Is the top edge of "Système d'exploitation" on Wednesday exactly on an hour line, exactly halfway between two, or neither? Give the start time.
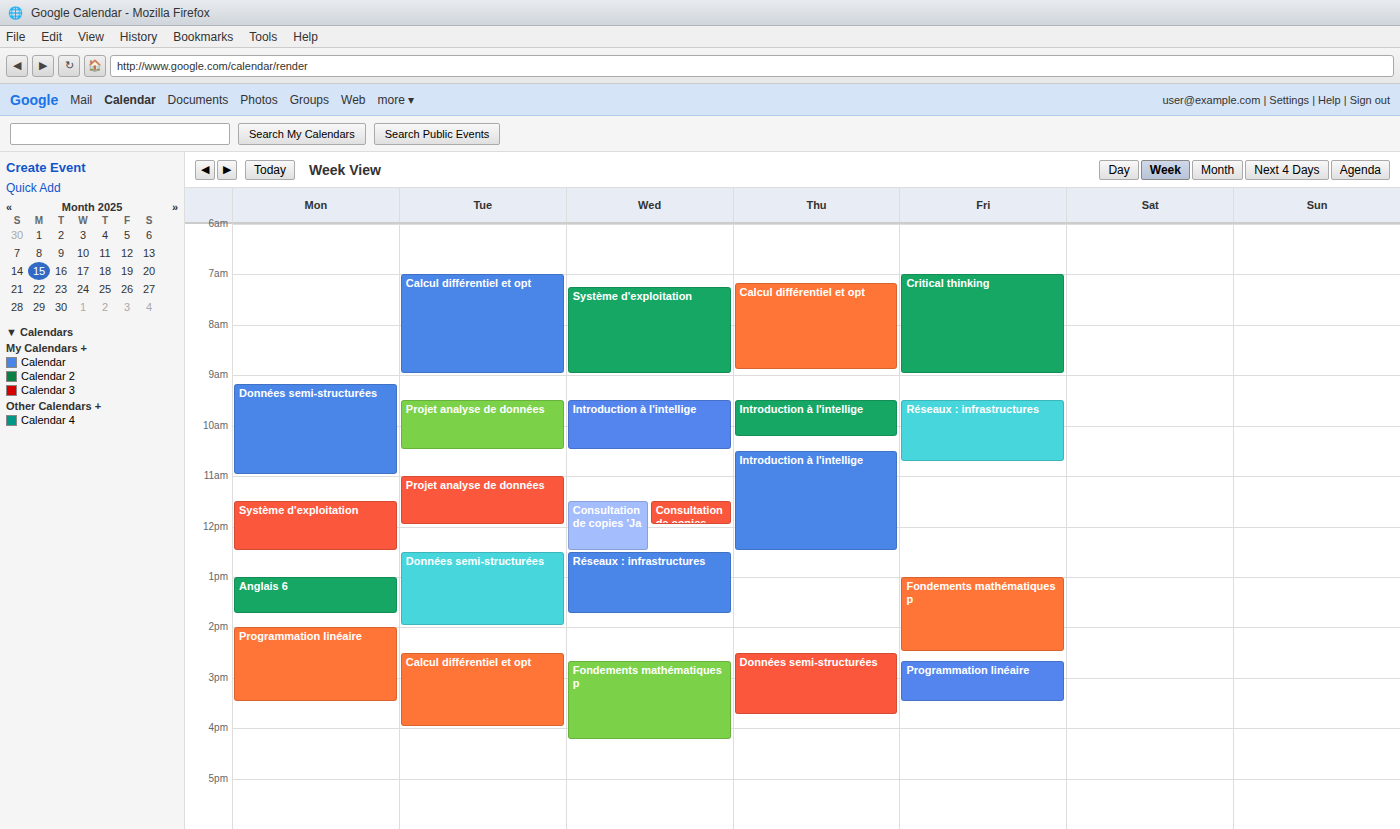
7:15 AM -- neither: a quarter of the way from the 7 AM line to the 8 AM line.